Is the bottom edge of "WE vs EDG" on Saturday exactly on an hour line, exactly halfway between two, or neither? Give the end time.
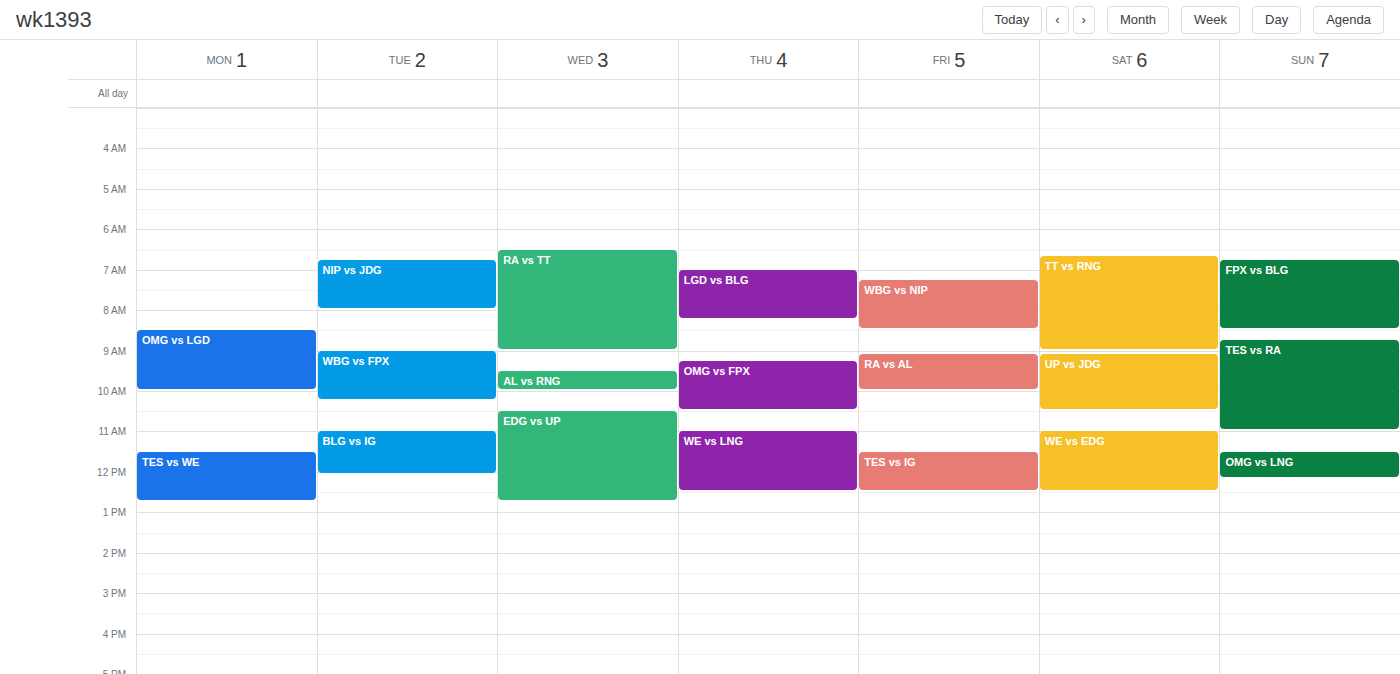
12:30 PM -- halfway between the 12 PM and 1 PM lines.